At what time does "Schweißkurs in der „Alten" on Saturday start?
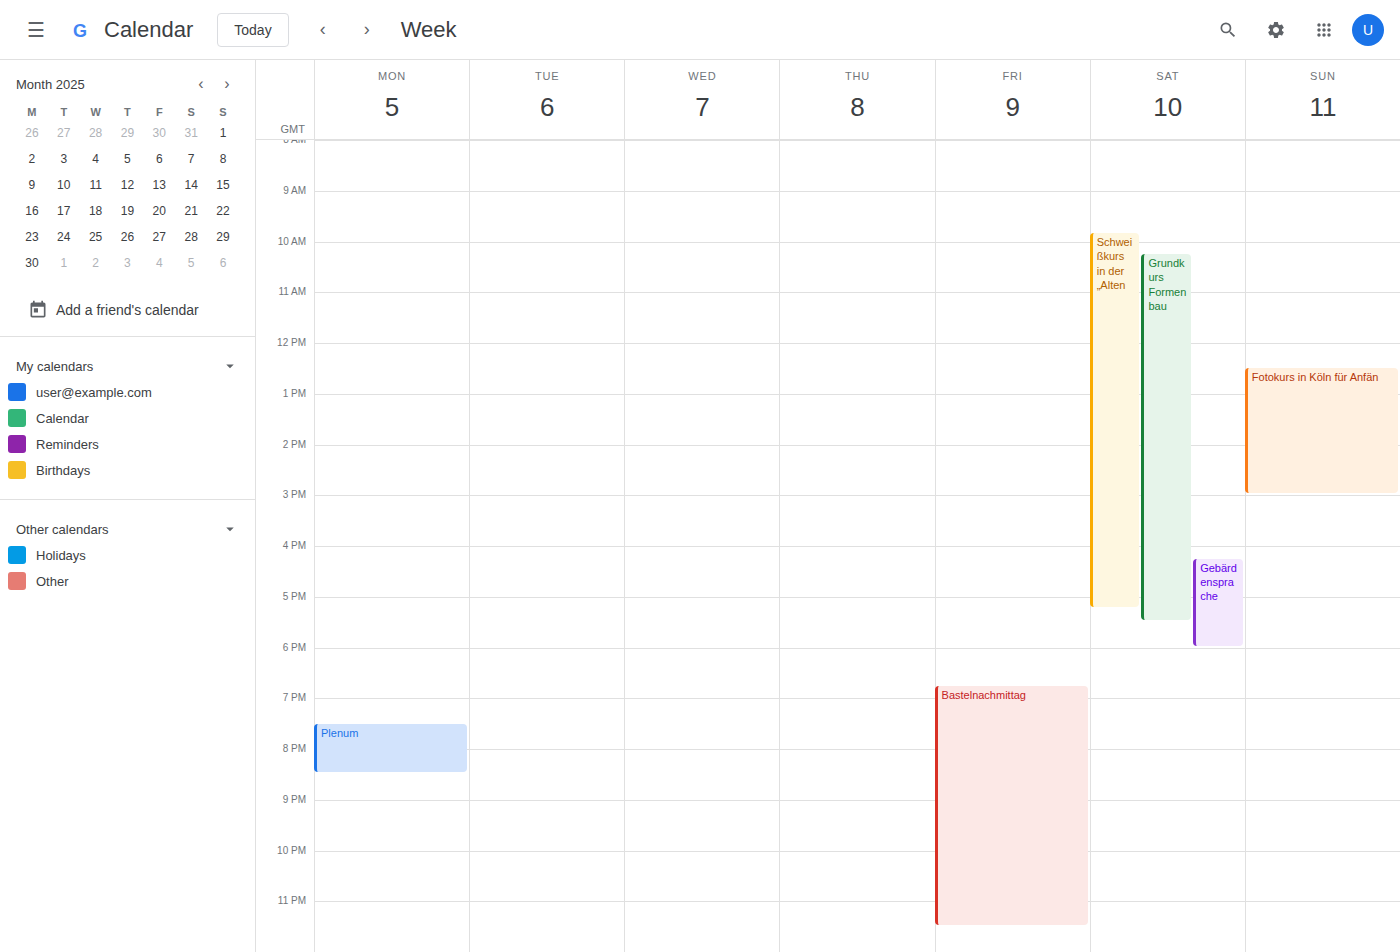
9:50 AM